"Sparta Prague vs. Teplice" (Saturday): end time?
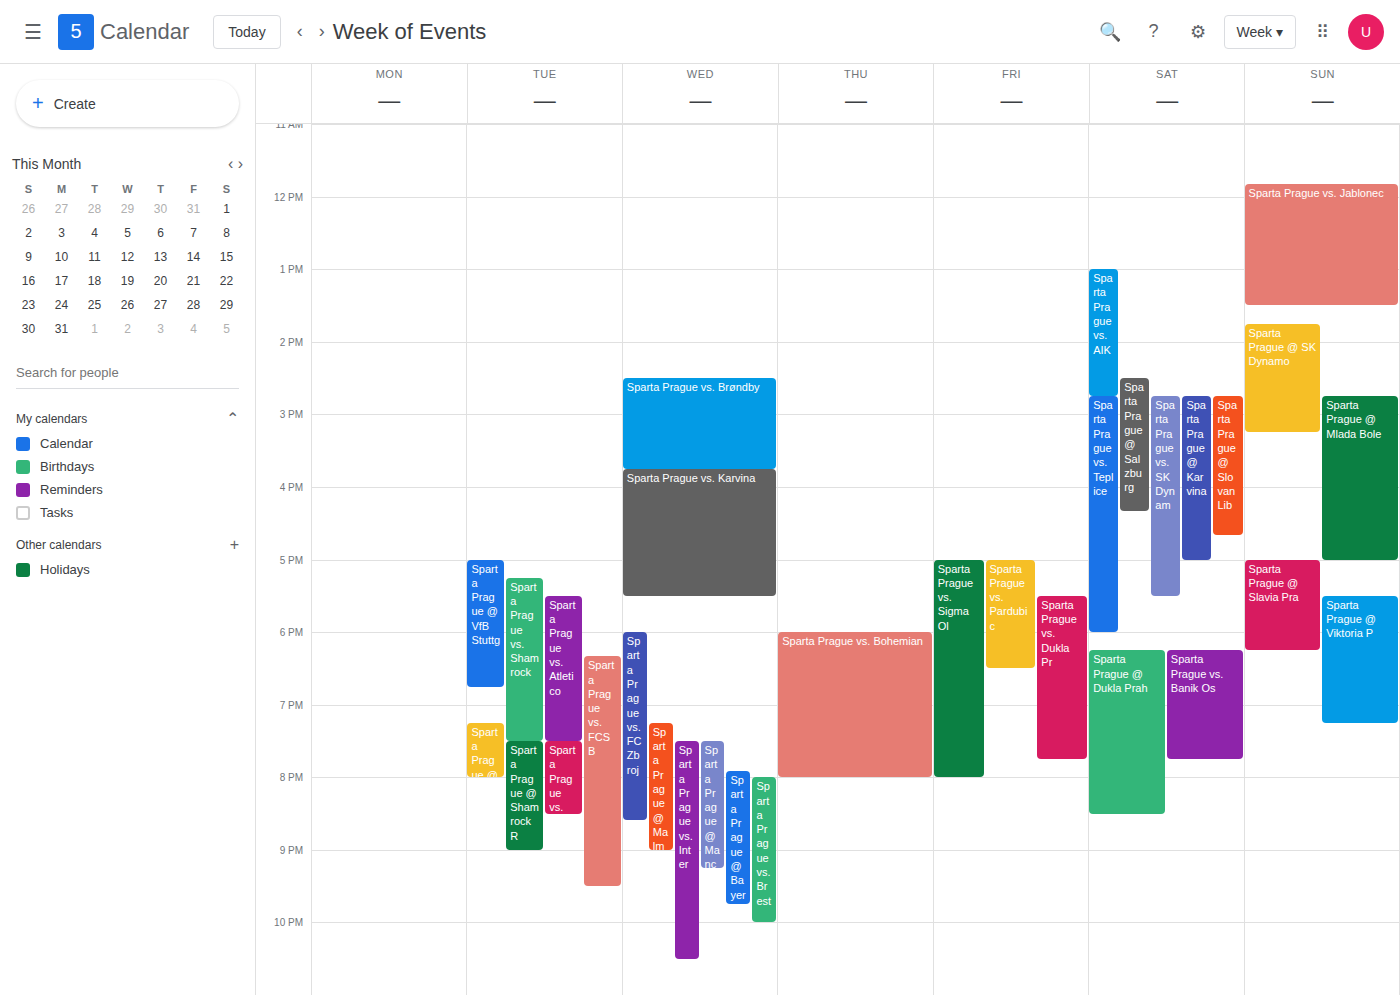
6:00 PM